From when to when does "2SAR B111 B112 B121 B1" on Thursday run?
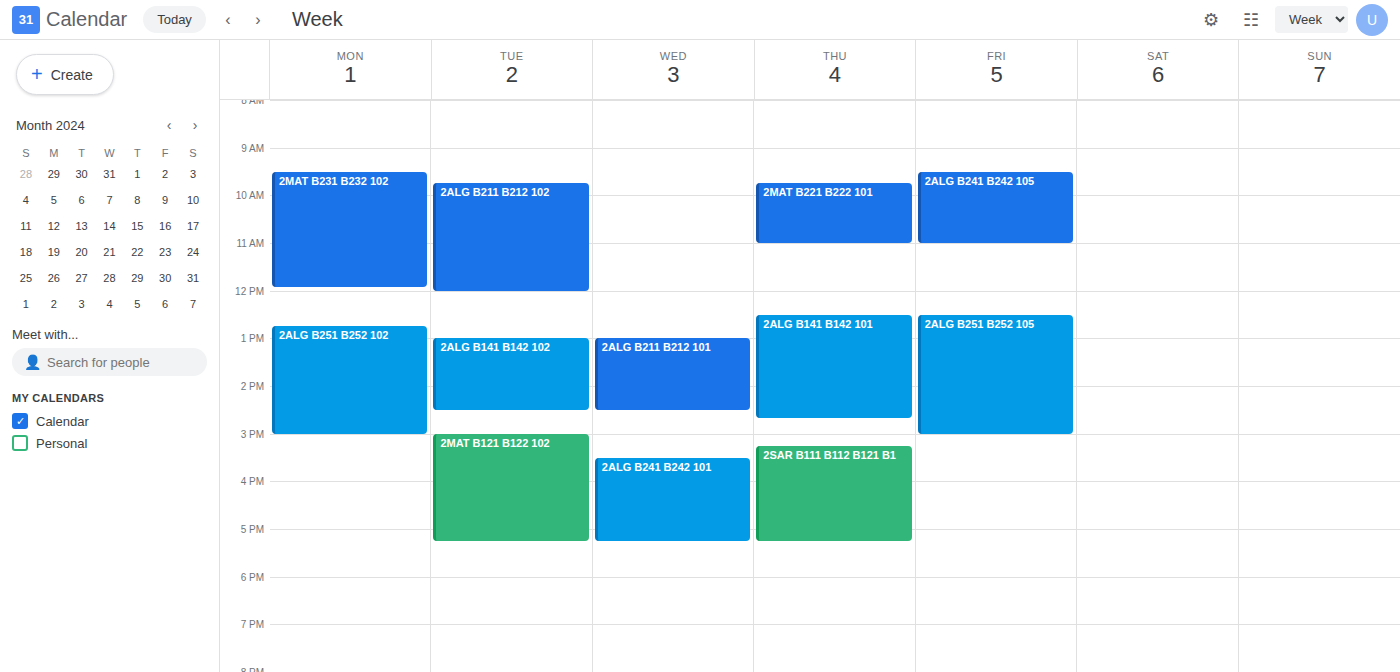
15:15 to 17:15